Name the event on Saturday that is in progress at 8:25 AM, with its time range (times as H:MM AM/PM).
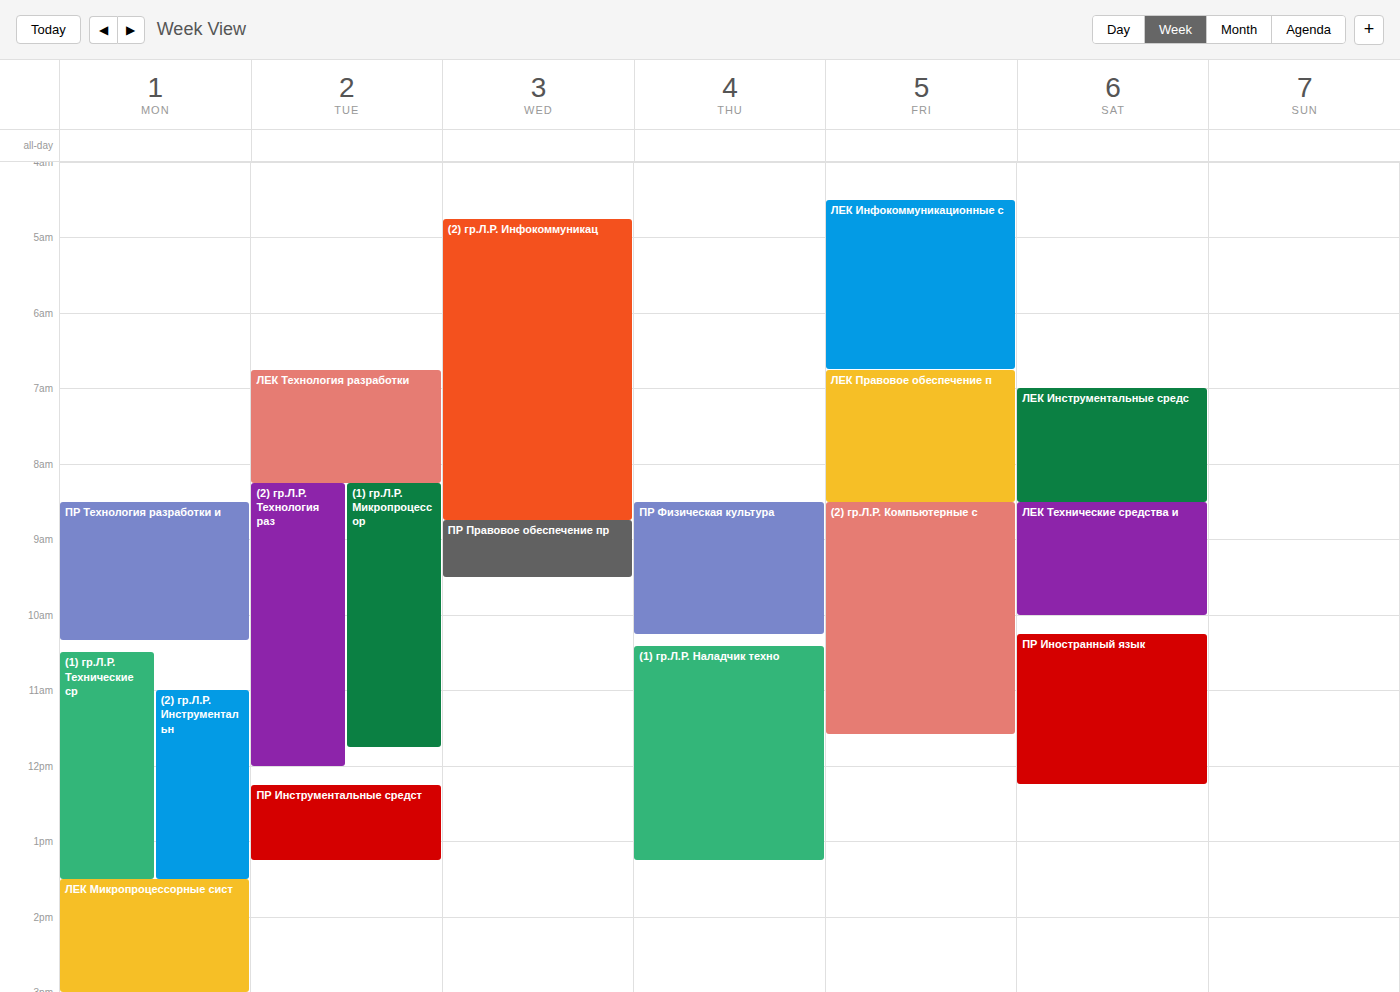
"ЛЕК Инструментальные средс", 7:00 AM to 8:30 AM